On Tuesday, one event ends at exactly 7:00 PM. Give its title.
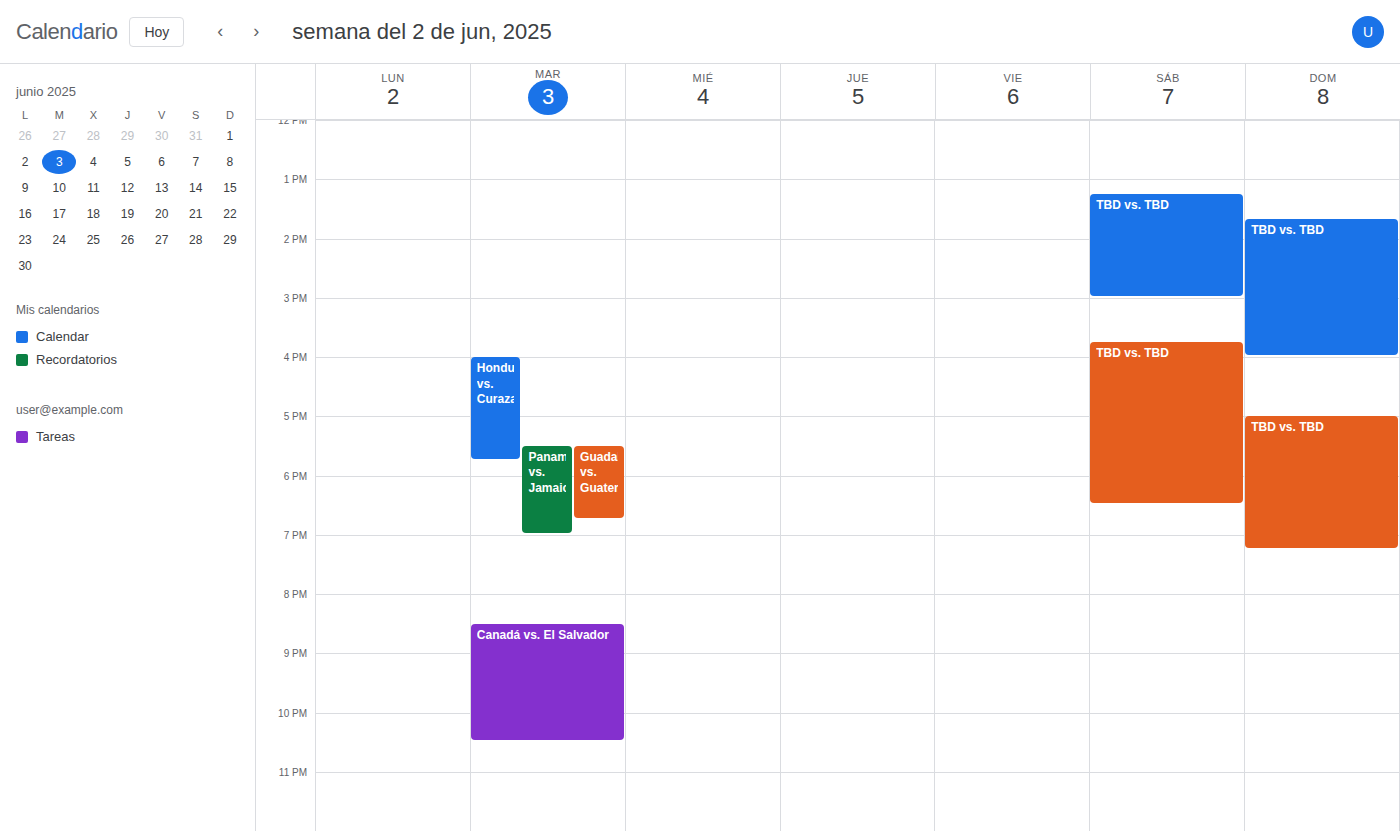
"Panamá vs. Jamaica"